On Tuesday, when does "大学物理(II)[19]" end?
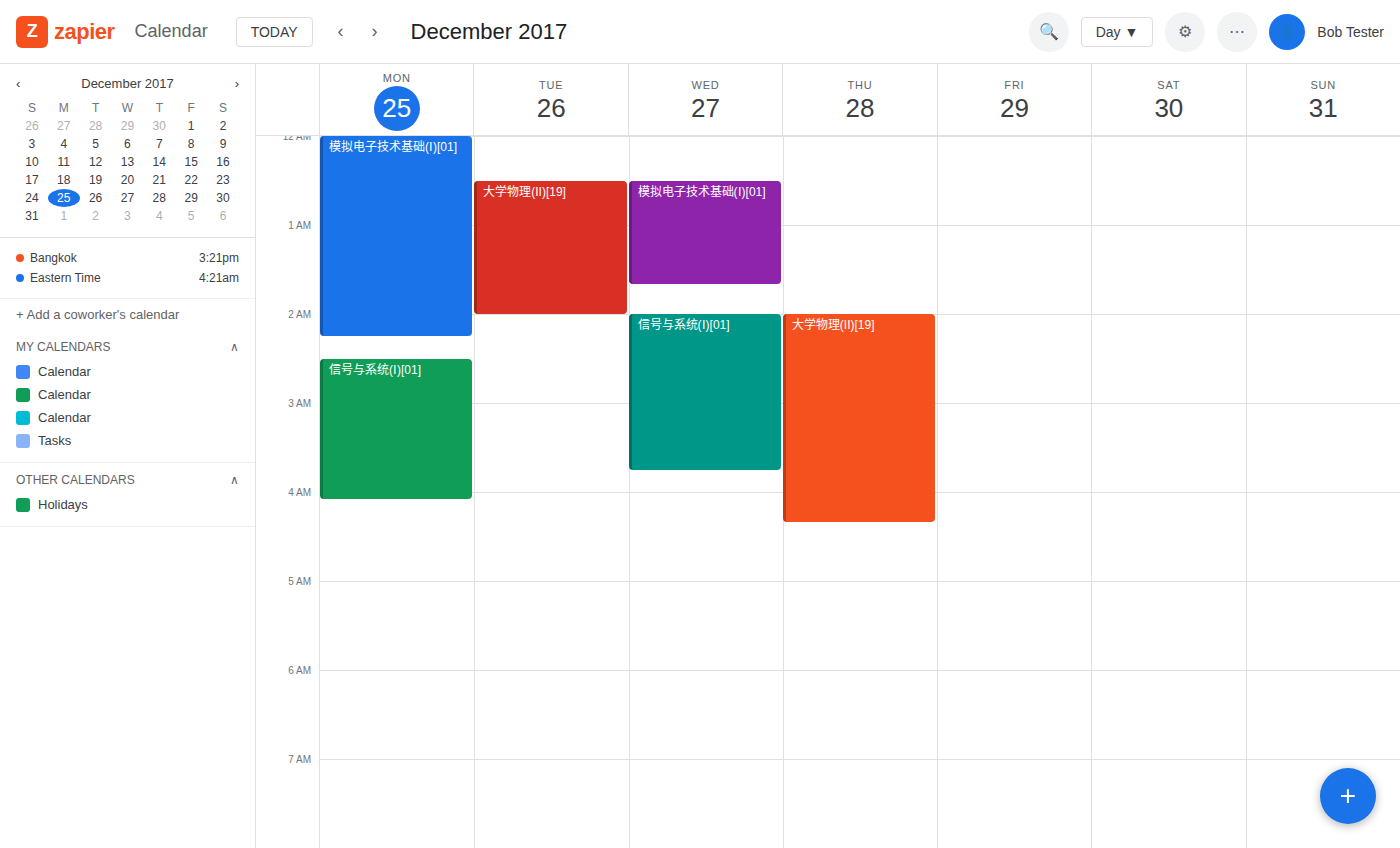
2:00 AM